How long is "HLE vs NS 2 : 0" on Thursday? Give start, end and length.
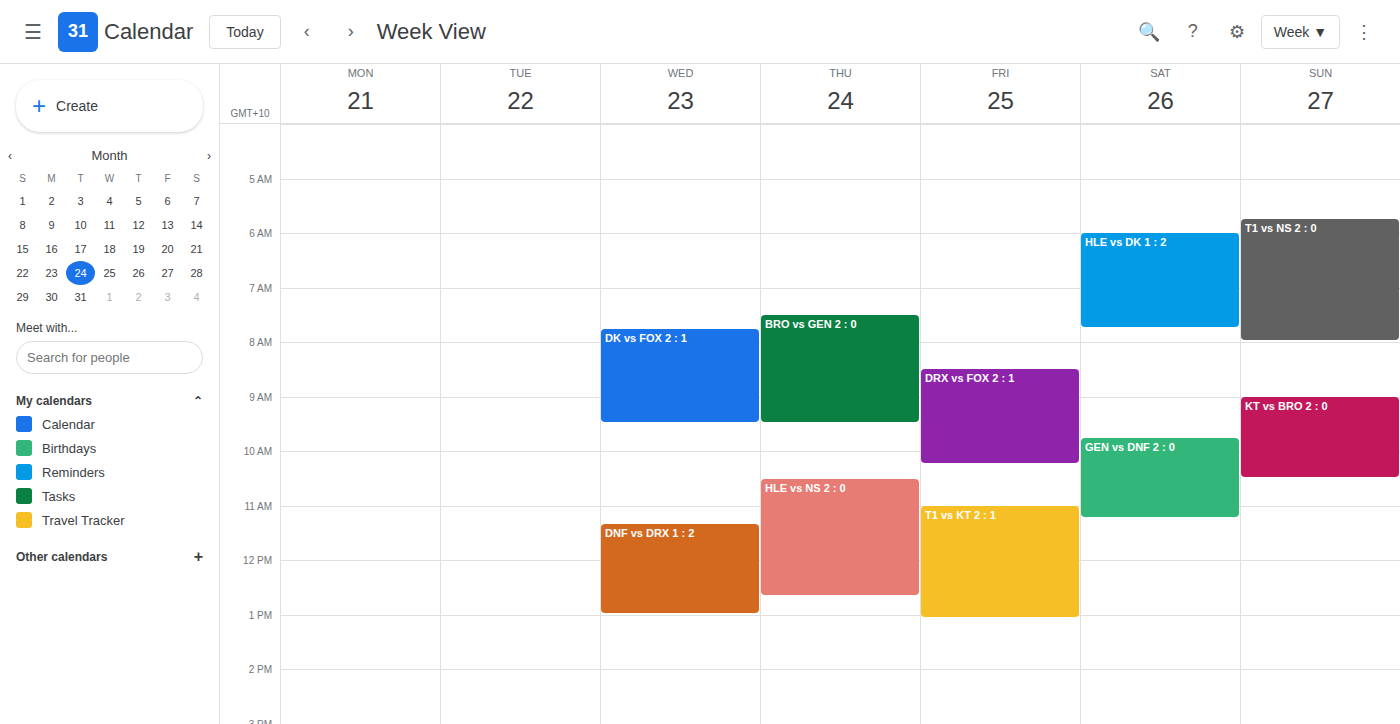
10:30 AM to 12:40 PM, 2 hours 10 minutes